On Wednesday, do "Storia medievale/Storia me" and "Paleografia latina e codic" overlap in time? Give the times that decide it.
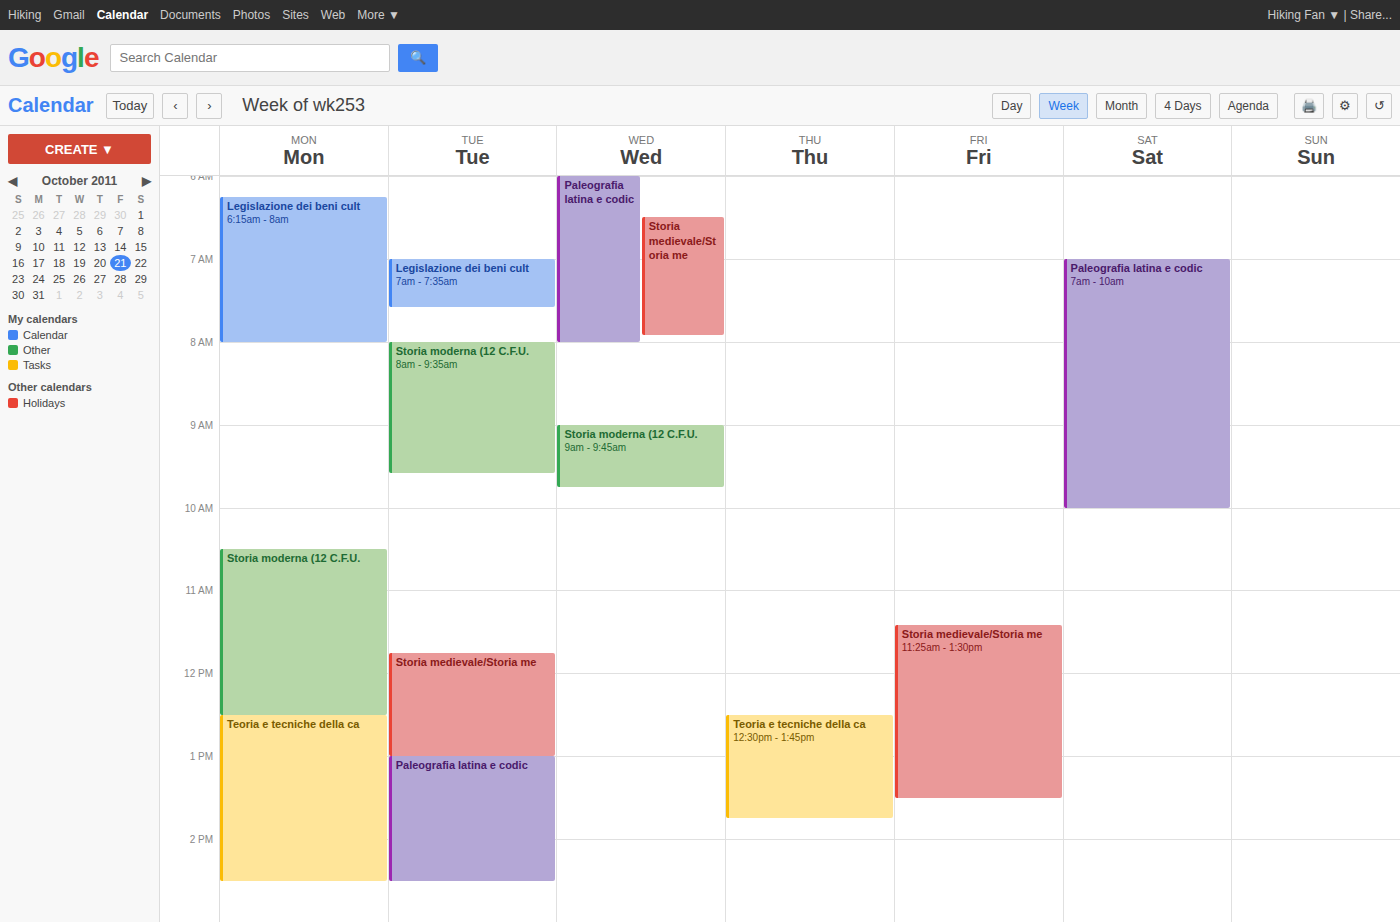
"Storia medievale/Storia me" runs 06:30 to 07:55, inside "Paleografia latina e codic" -- they overlap.